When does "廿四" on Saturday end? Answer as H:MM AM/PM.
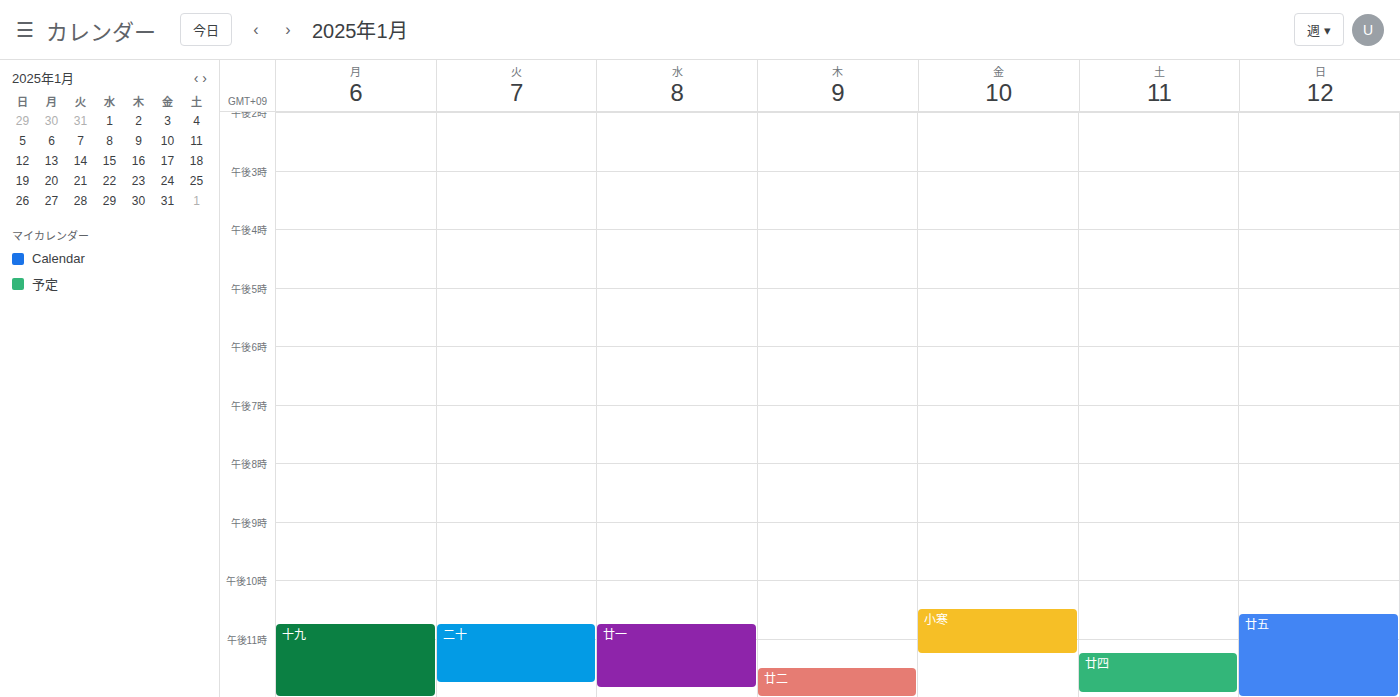
11:55 PM